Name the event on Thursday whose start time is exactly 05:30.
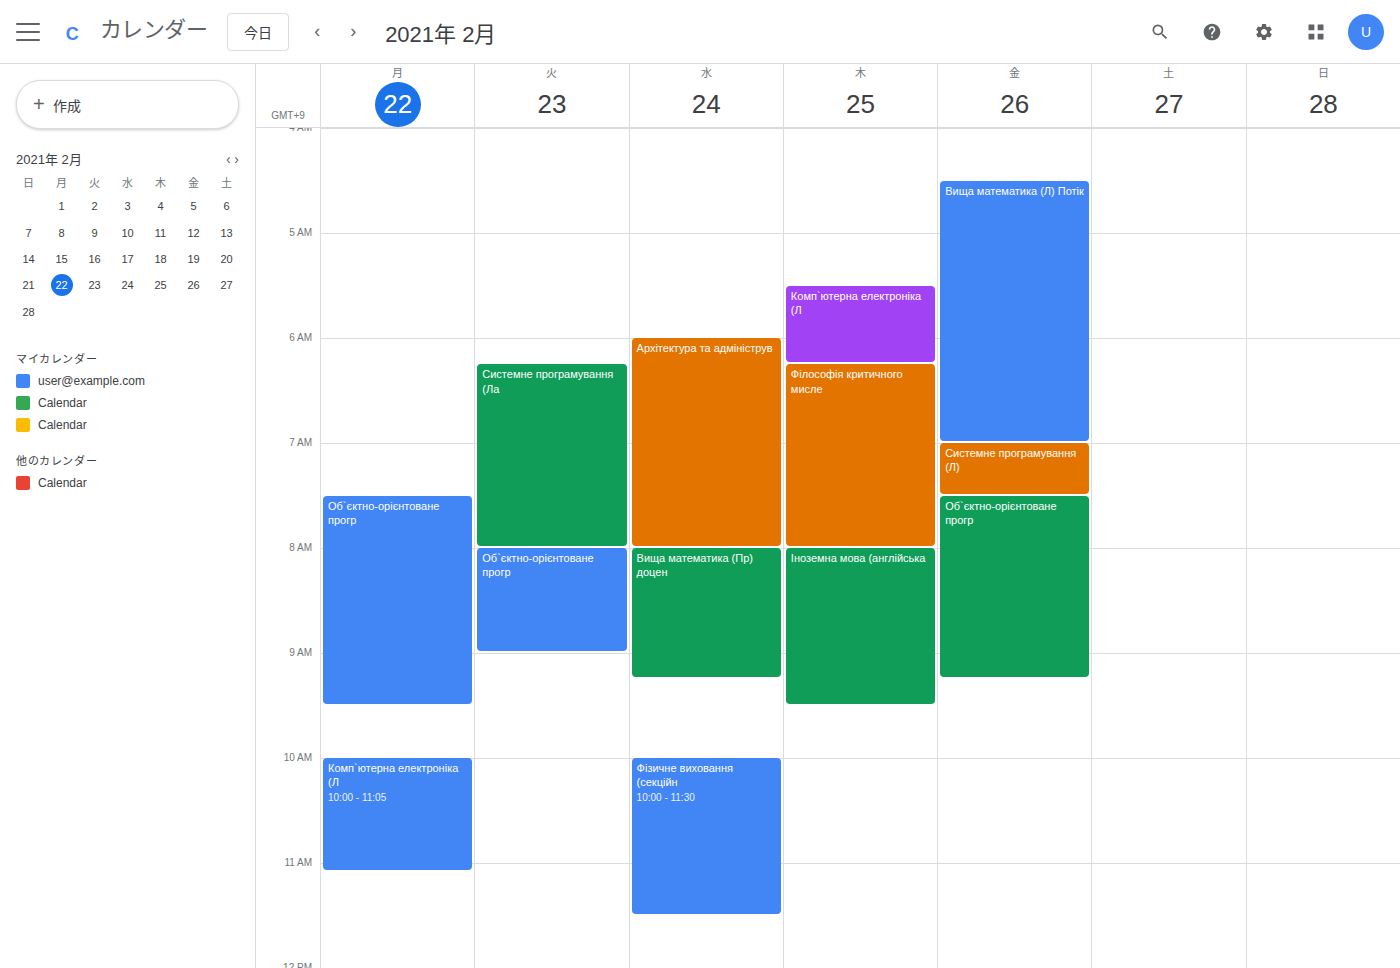
"Комп`ютерна електроніка (Л"